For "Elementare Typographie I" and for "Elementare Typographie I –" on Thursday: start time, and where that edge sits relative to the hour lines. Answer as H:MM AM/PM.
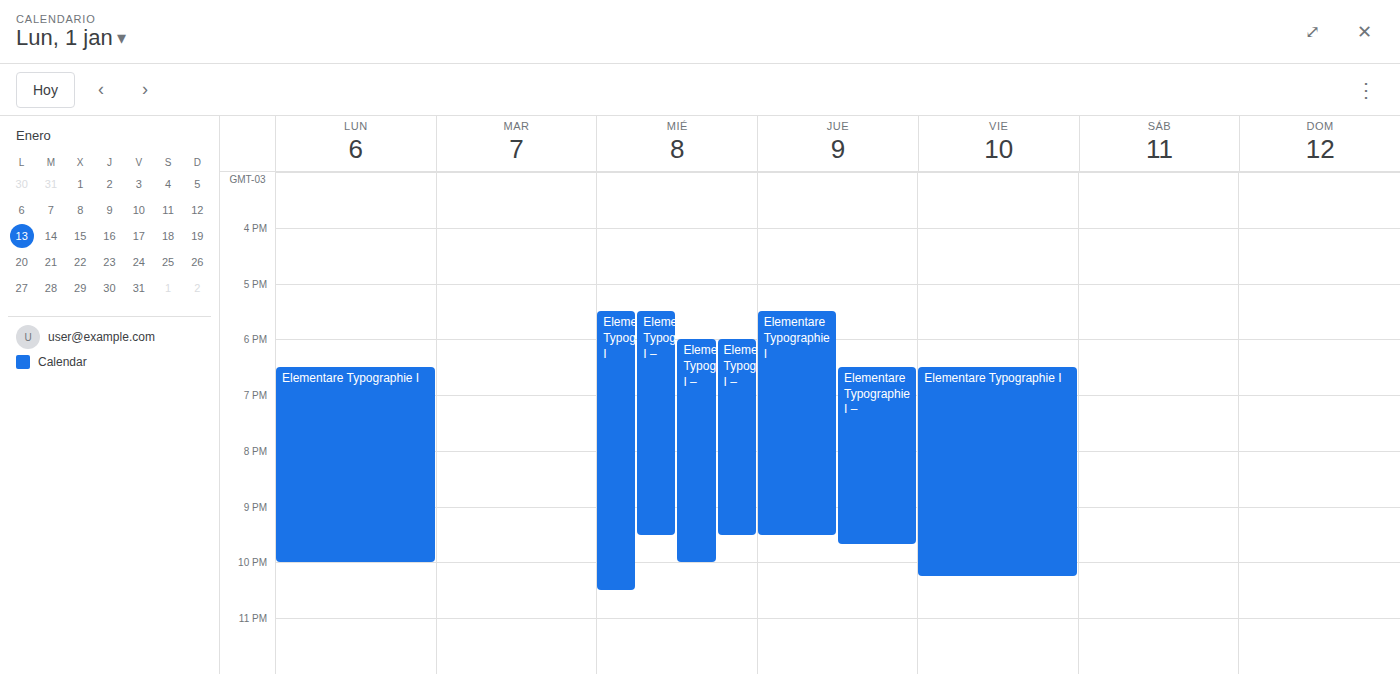
"Elementare Typographie I": 5:30 PM, halfway between the 5 PM and 6 PM lines. "Elementare Typographie I –": 6:30 PM, halfway between the 6 PM and 7 PM lines.